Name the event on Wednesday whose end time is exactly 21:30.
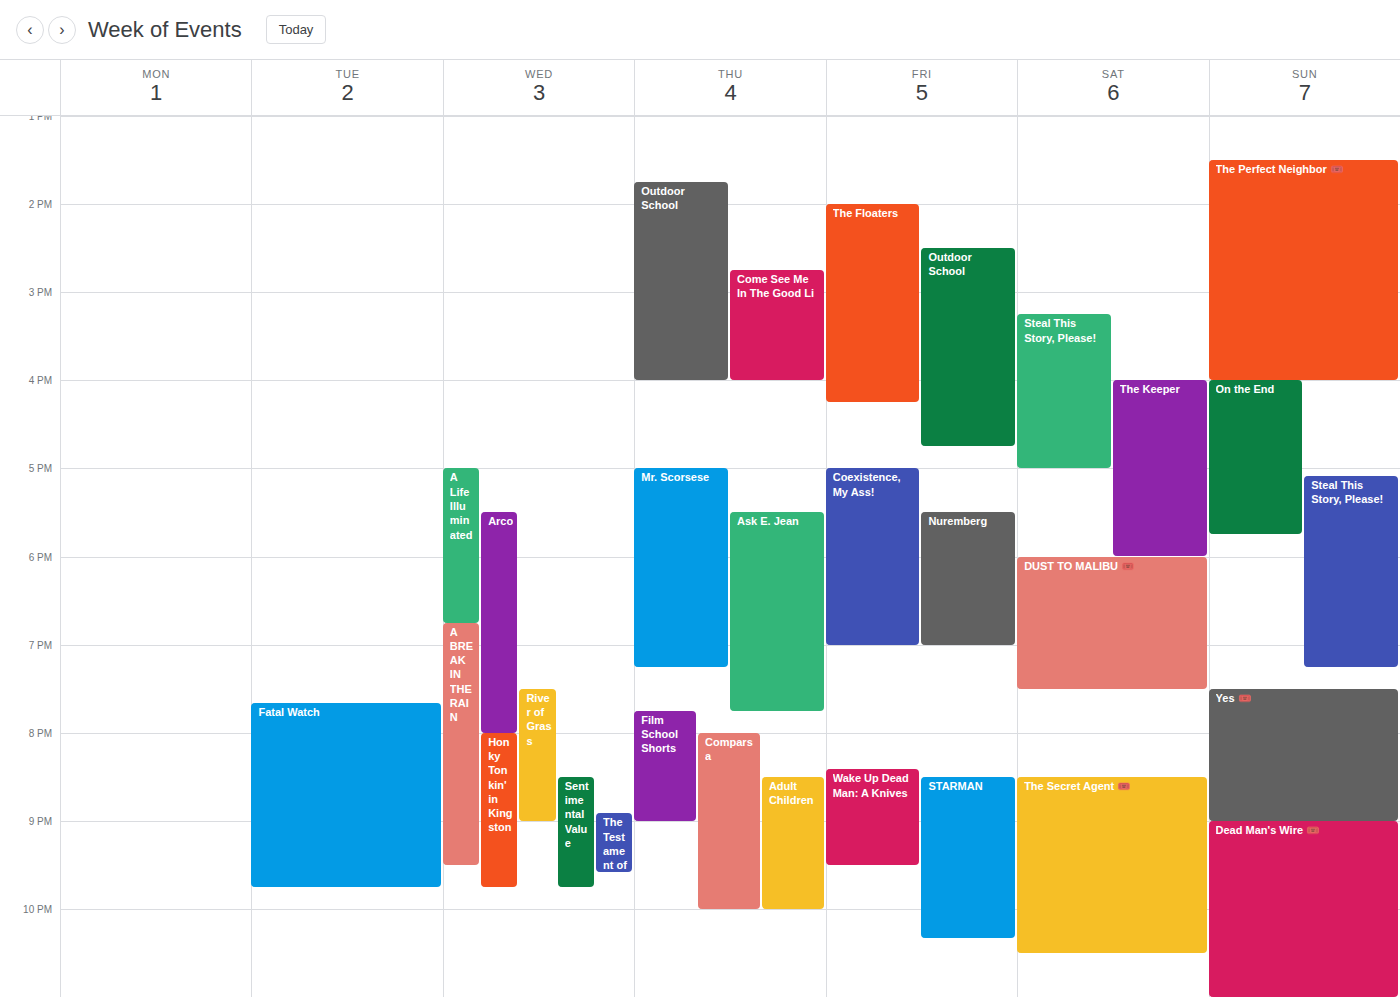
"A BREAK IN THE RAIN"